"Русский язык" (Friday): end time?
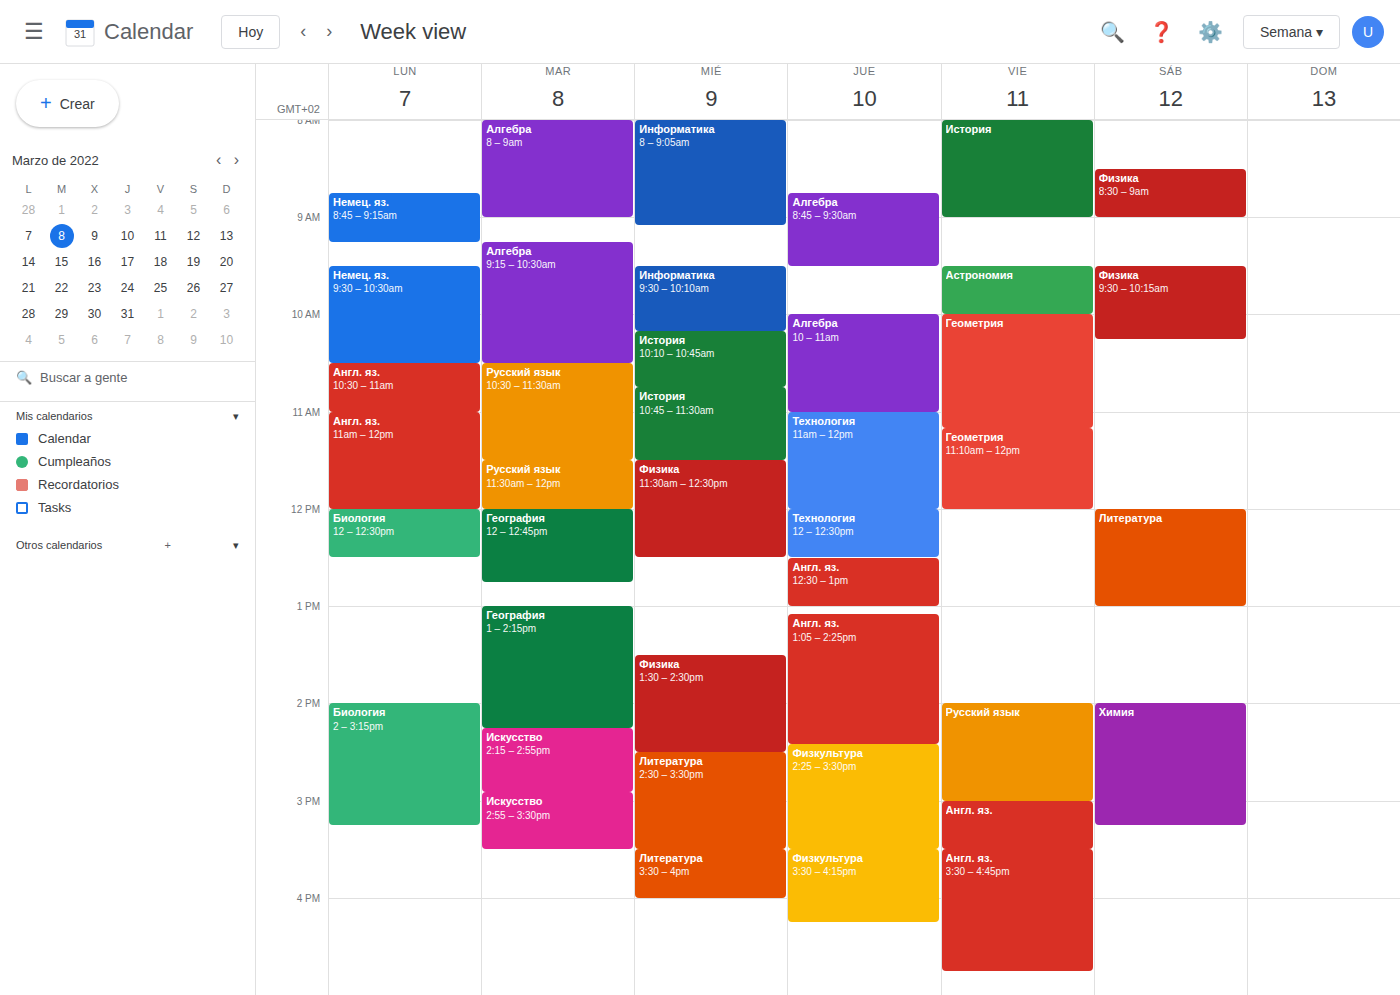
3:00 PM